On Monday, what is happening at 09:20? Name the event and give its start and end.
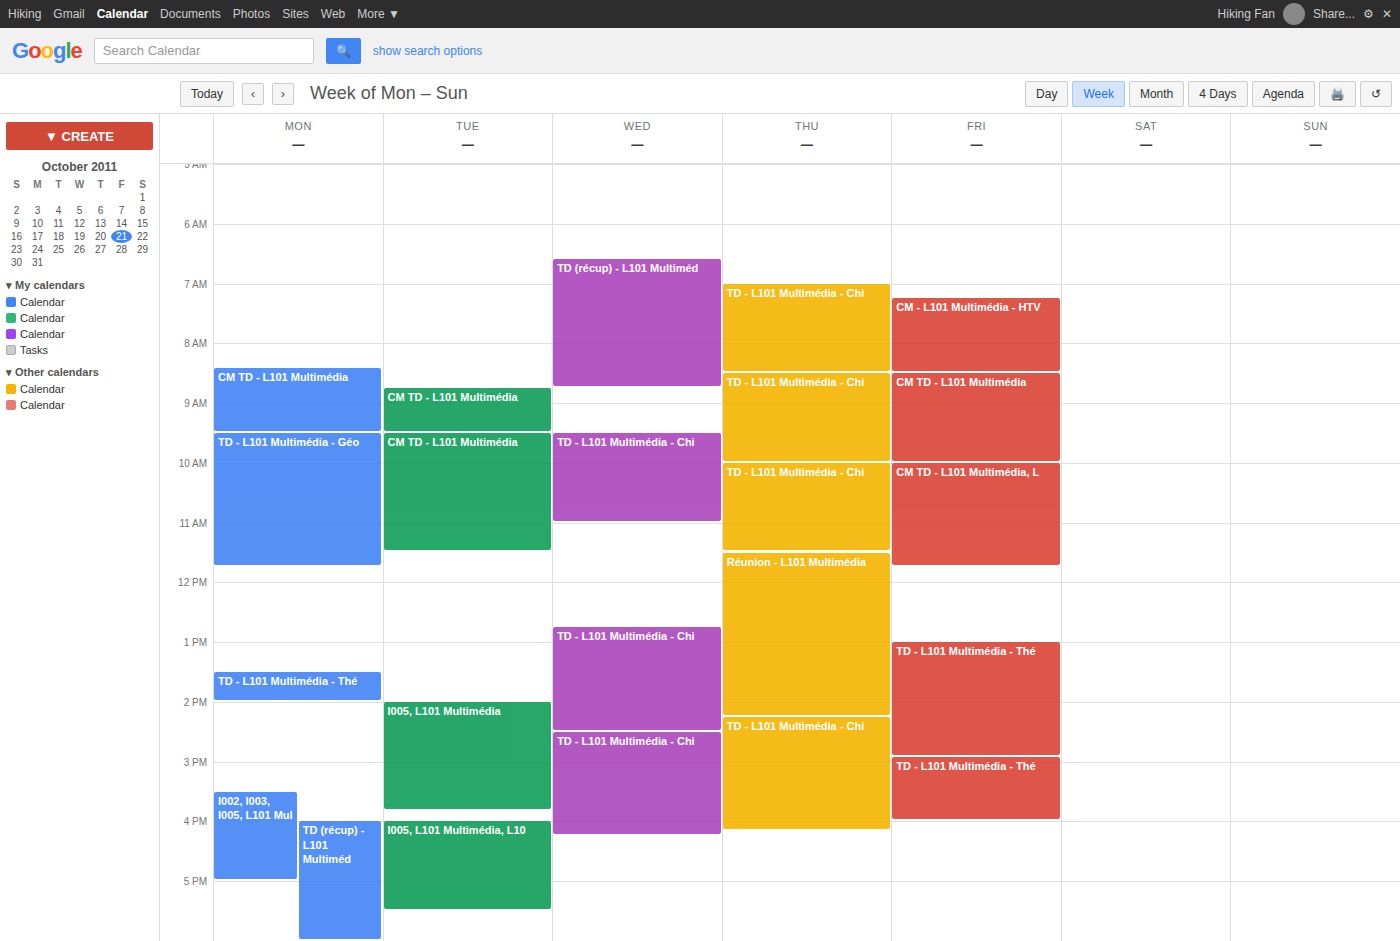
"CM TD - L101 Multimédia", 08:25 to 09:30